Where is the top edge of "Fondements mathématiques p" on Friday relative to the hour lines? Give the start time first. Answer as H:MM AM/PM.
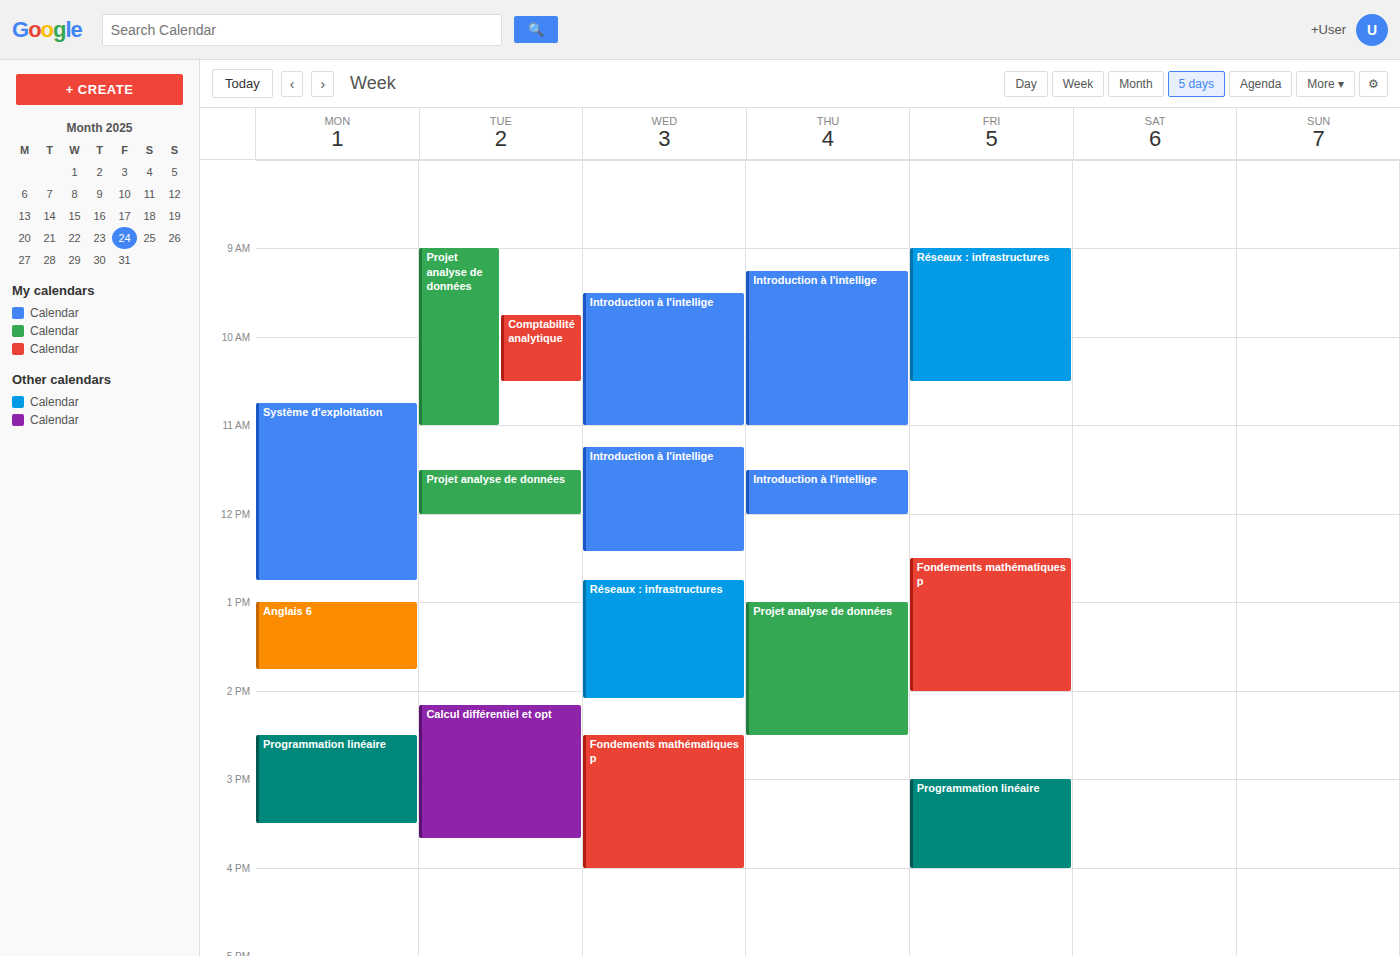
12:30 PM -- halfway between the 12 PM and 1 PM lines.